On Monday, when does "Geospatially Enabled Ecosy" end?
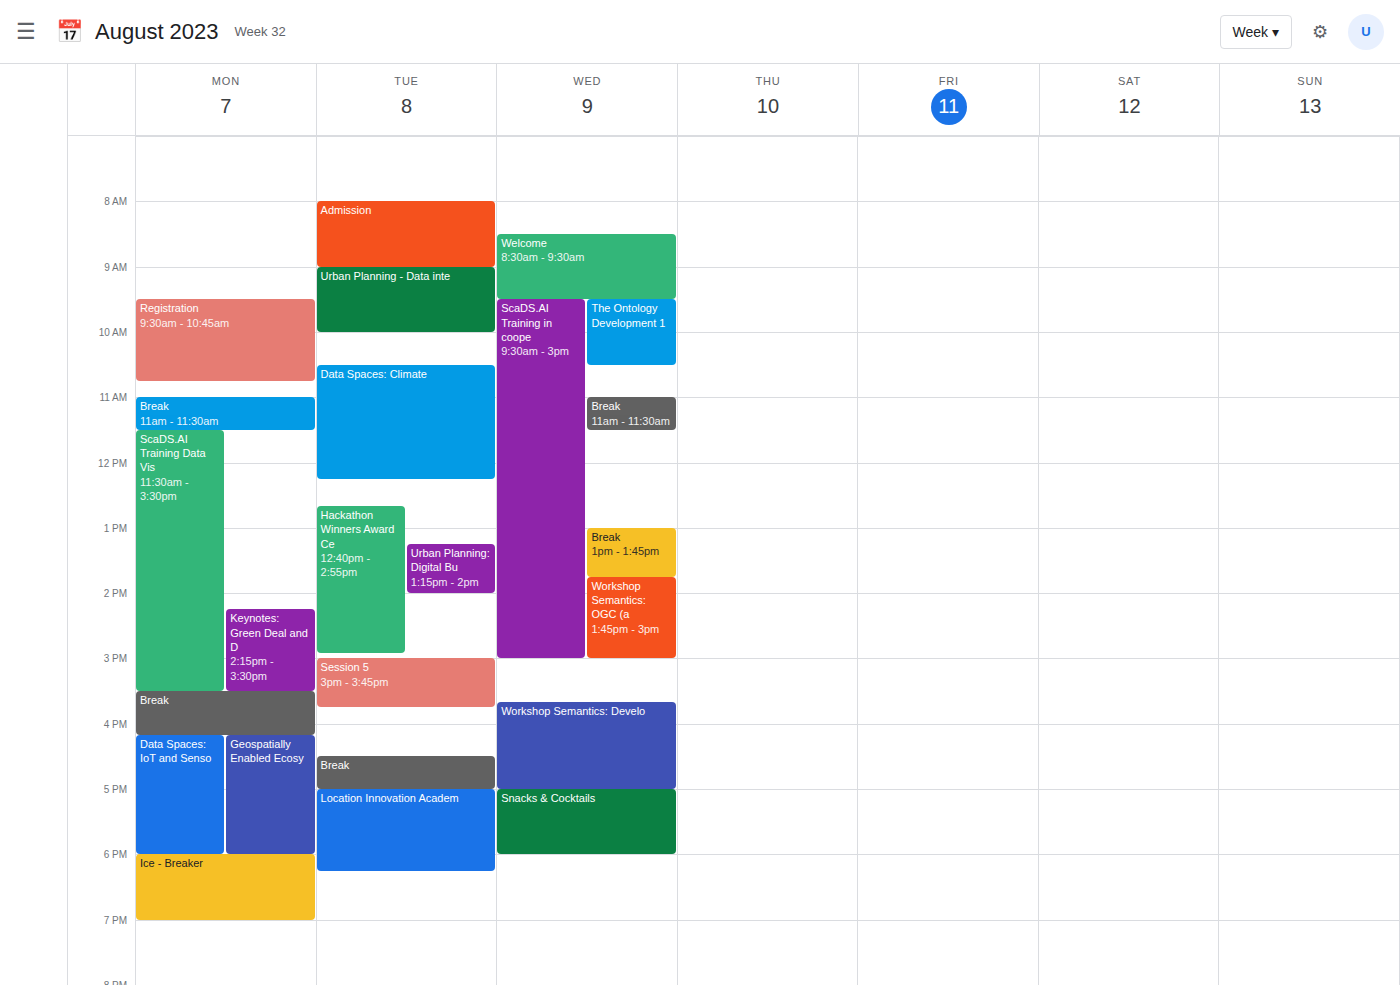
6:00 PM